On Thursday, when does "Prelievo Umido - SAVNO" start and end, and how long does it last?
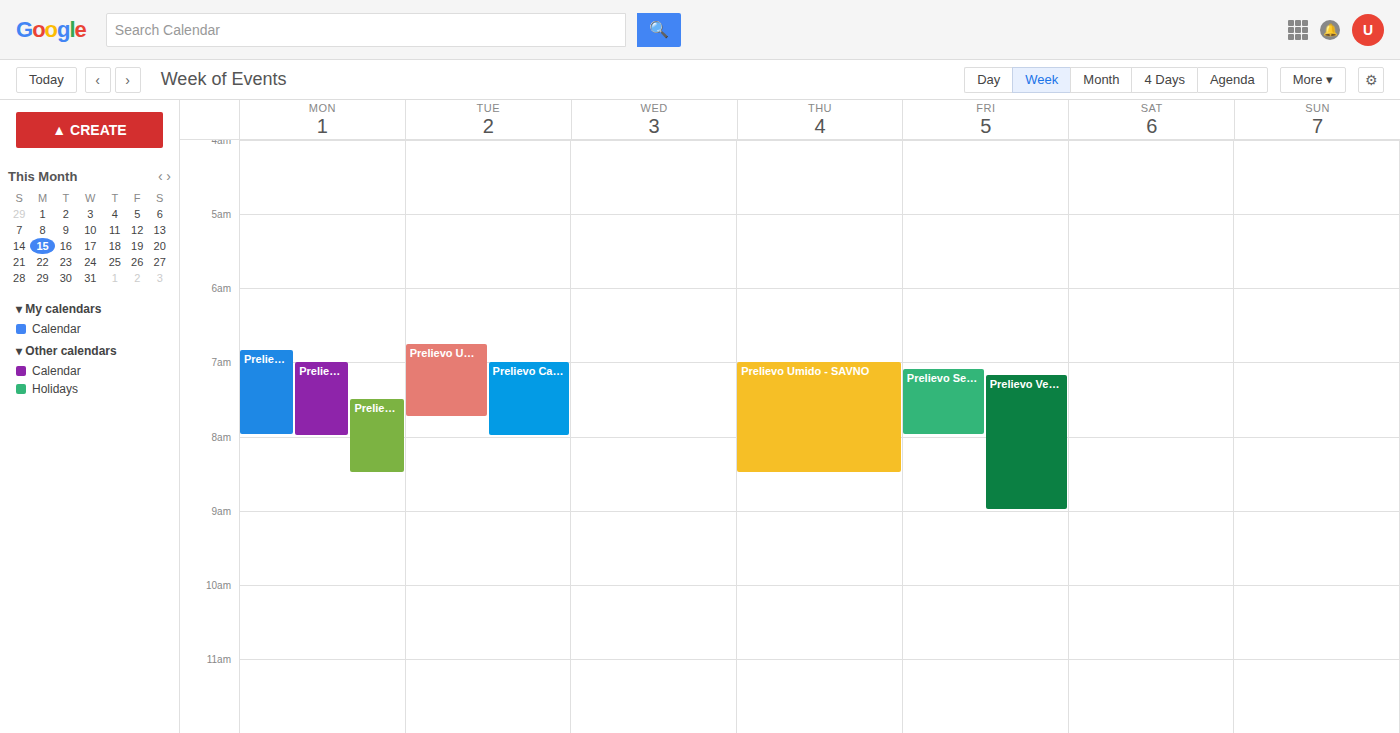
07:00 to 08:30, 1 hour 30 minutes